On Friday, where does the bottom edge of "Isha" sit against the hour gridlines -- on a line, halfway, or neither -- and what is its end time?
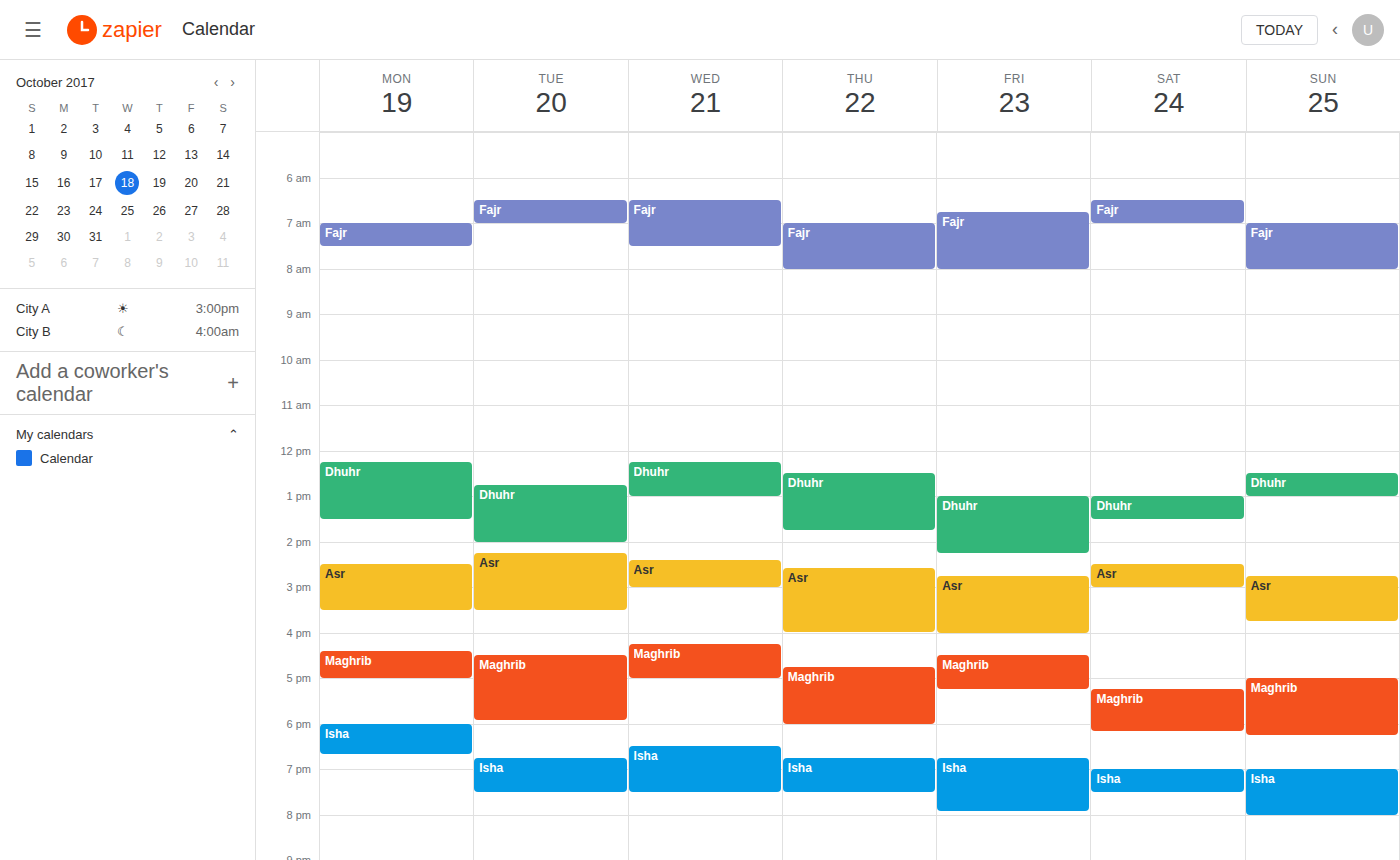
7:55 PM -- neither: 55 minutes below the 7 PM line and 5 minutes above the 8 PM line.